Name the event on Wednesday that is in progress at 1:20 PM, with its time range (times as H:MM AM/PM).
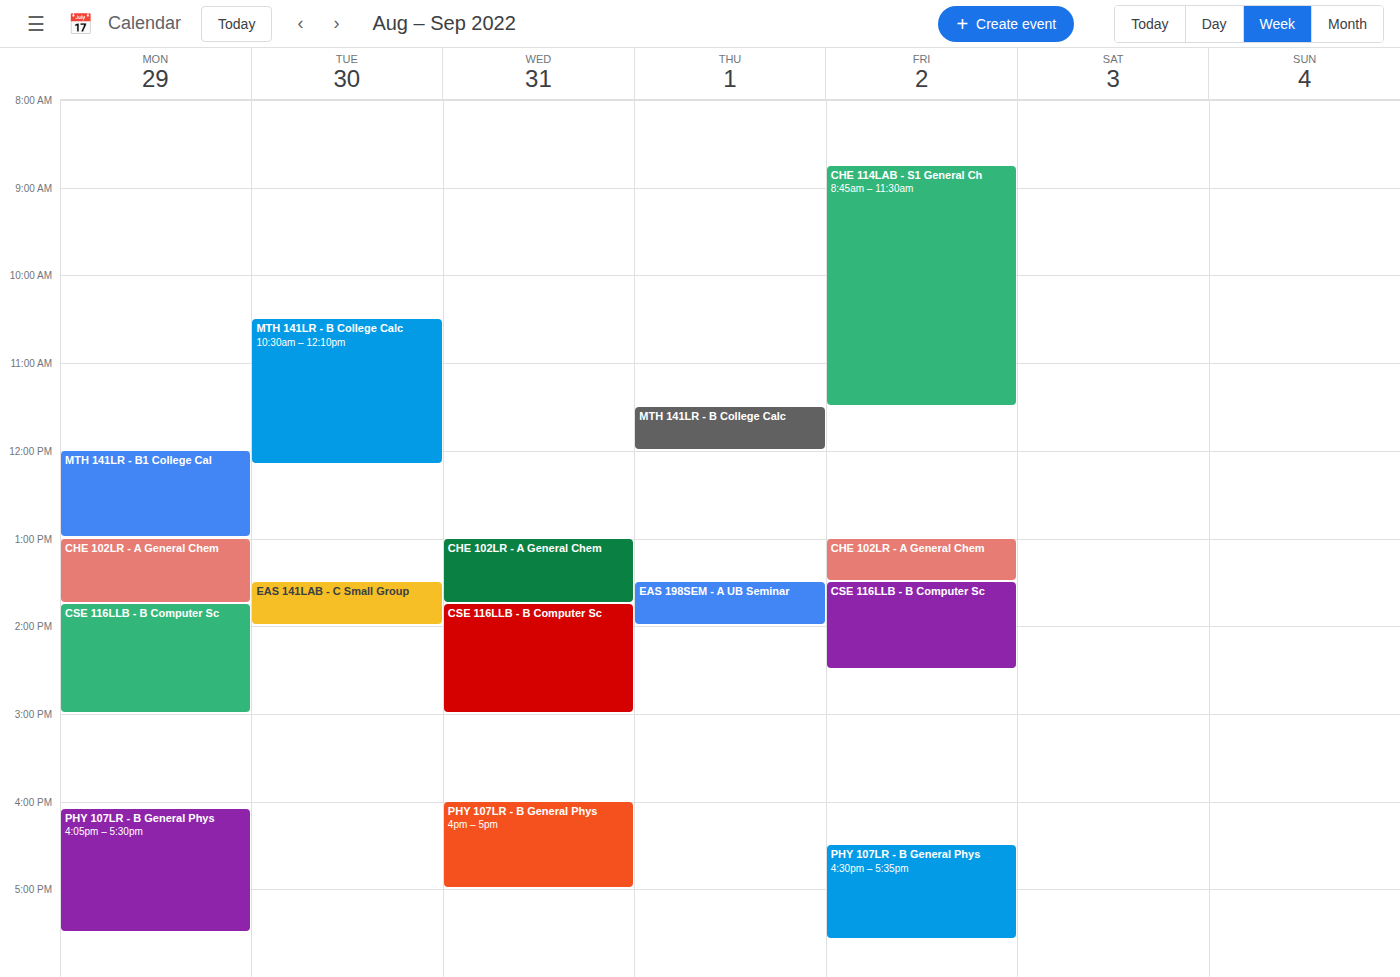
"CHE 102LR - A General Chem", 1:00 PM to 1:45 PM